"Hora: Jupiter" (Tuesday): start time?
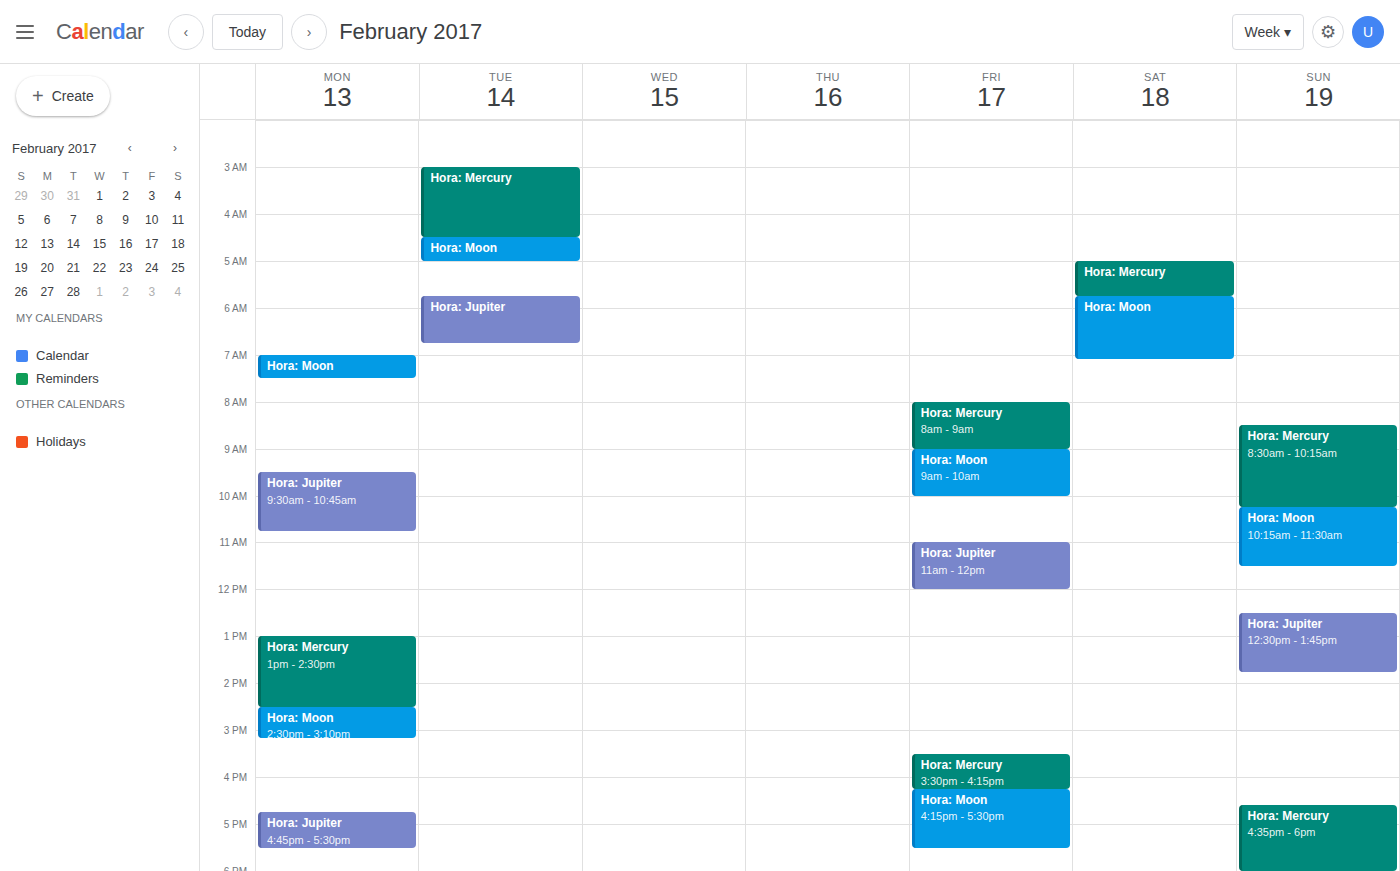
5:45 AM